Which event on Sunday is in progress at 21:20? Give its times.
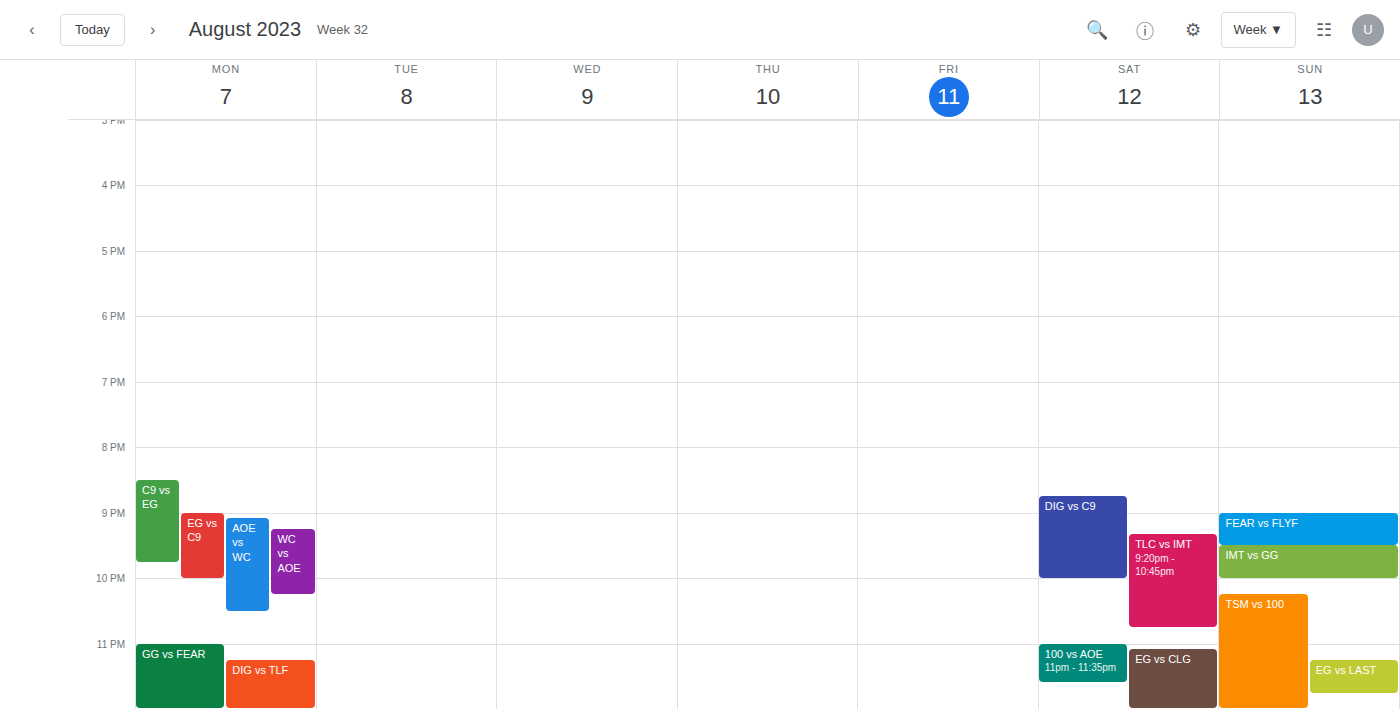
"FEAR vs FLYF", 21:00 to 21:30